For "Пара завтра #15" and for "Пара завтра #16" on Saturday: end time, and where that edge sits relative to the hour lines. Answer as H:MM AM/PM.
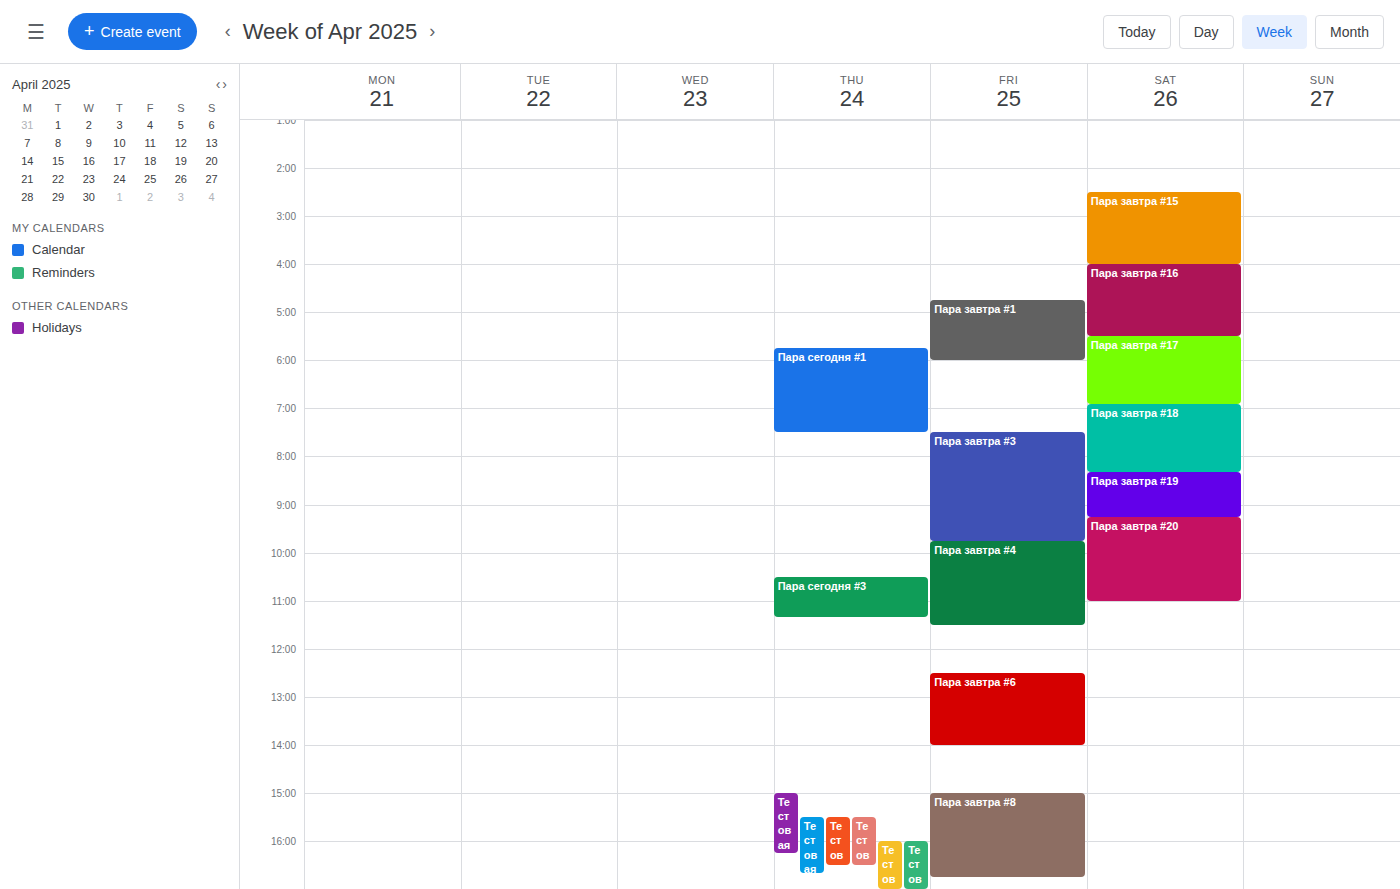
"Пара завтра #15": 4:00 AM, exactly on the 4 AM line. "Пара завтра #16": 5:30 AM, halfway between the 5 AM and 6 AM lines.